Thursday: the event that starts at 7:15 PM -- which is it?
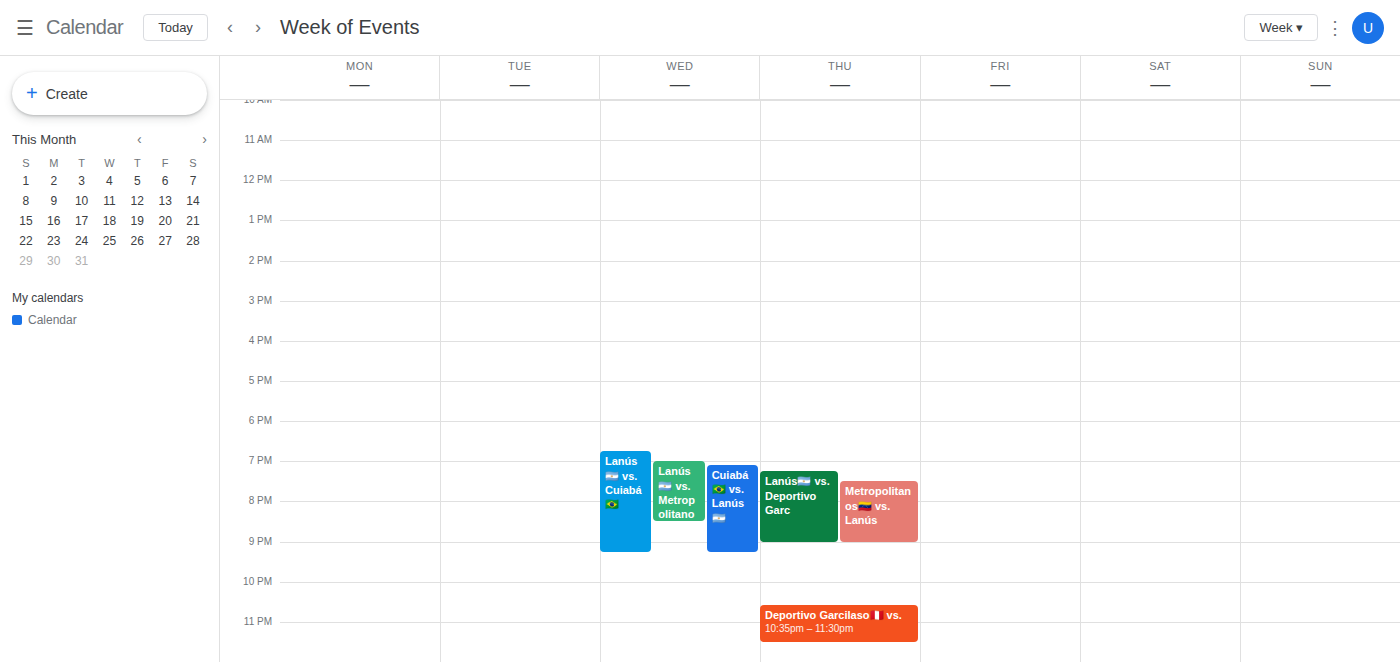
"Lanús🇦🇷 vs. Deportivo Garc"